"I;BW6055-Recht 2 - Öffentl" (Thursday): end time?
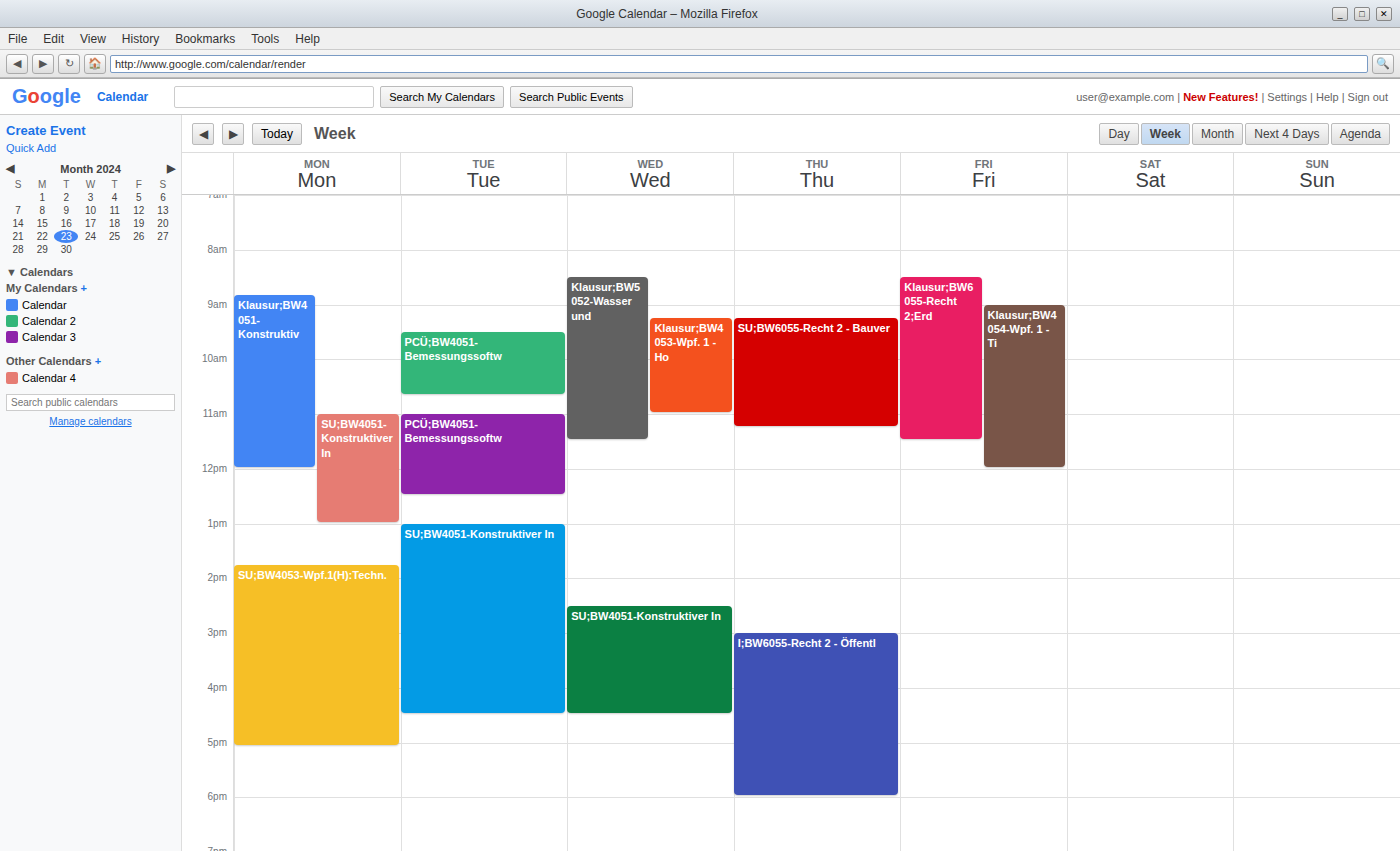
6:00 PM